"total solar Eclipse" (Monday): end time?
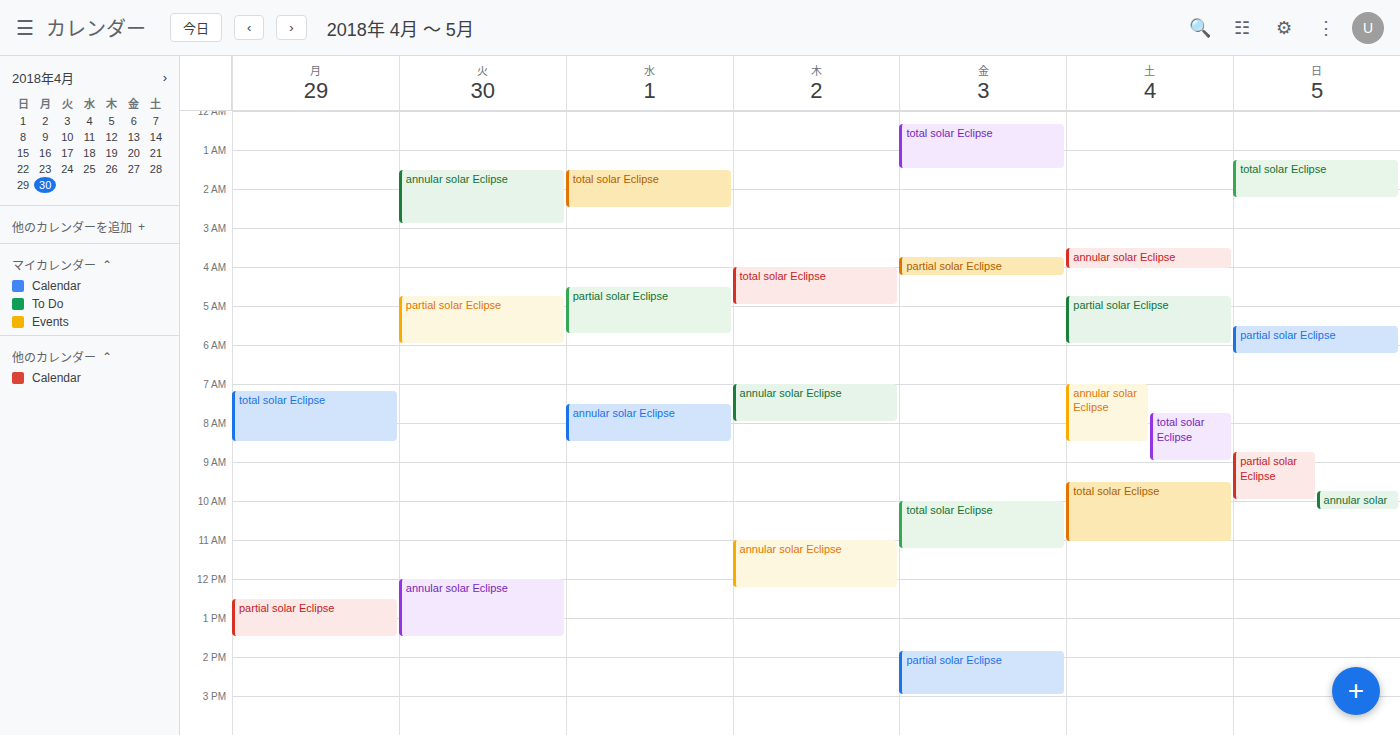
8:30 AM